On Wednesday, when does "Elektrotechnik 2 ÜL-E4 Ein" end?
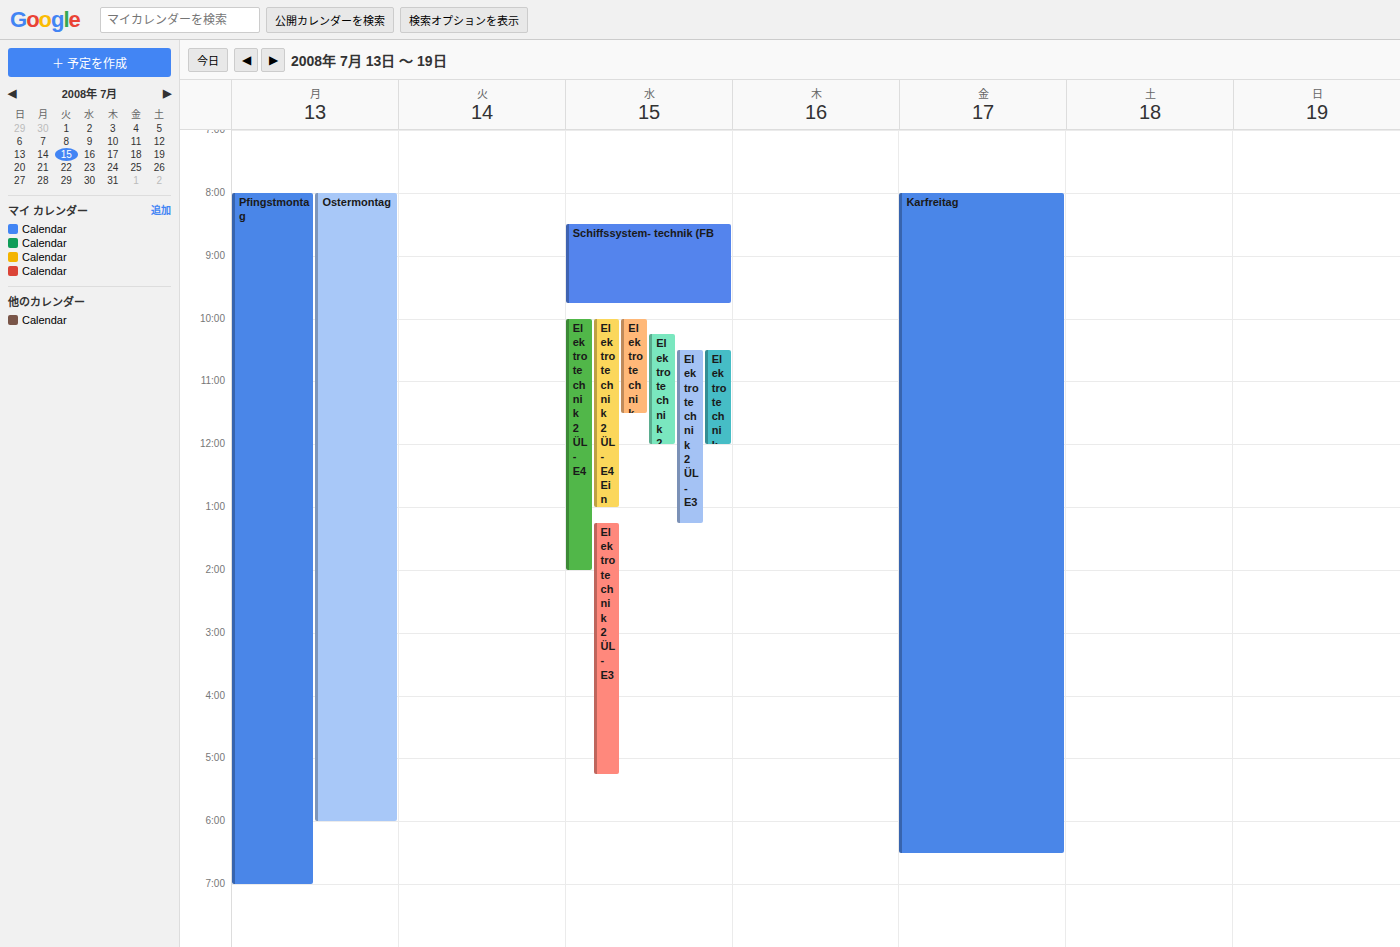
1:00 PM